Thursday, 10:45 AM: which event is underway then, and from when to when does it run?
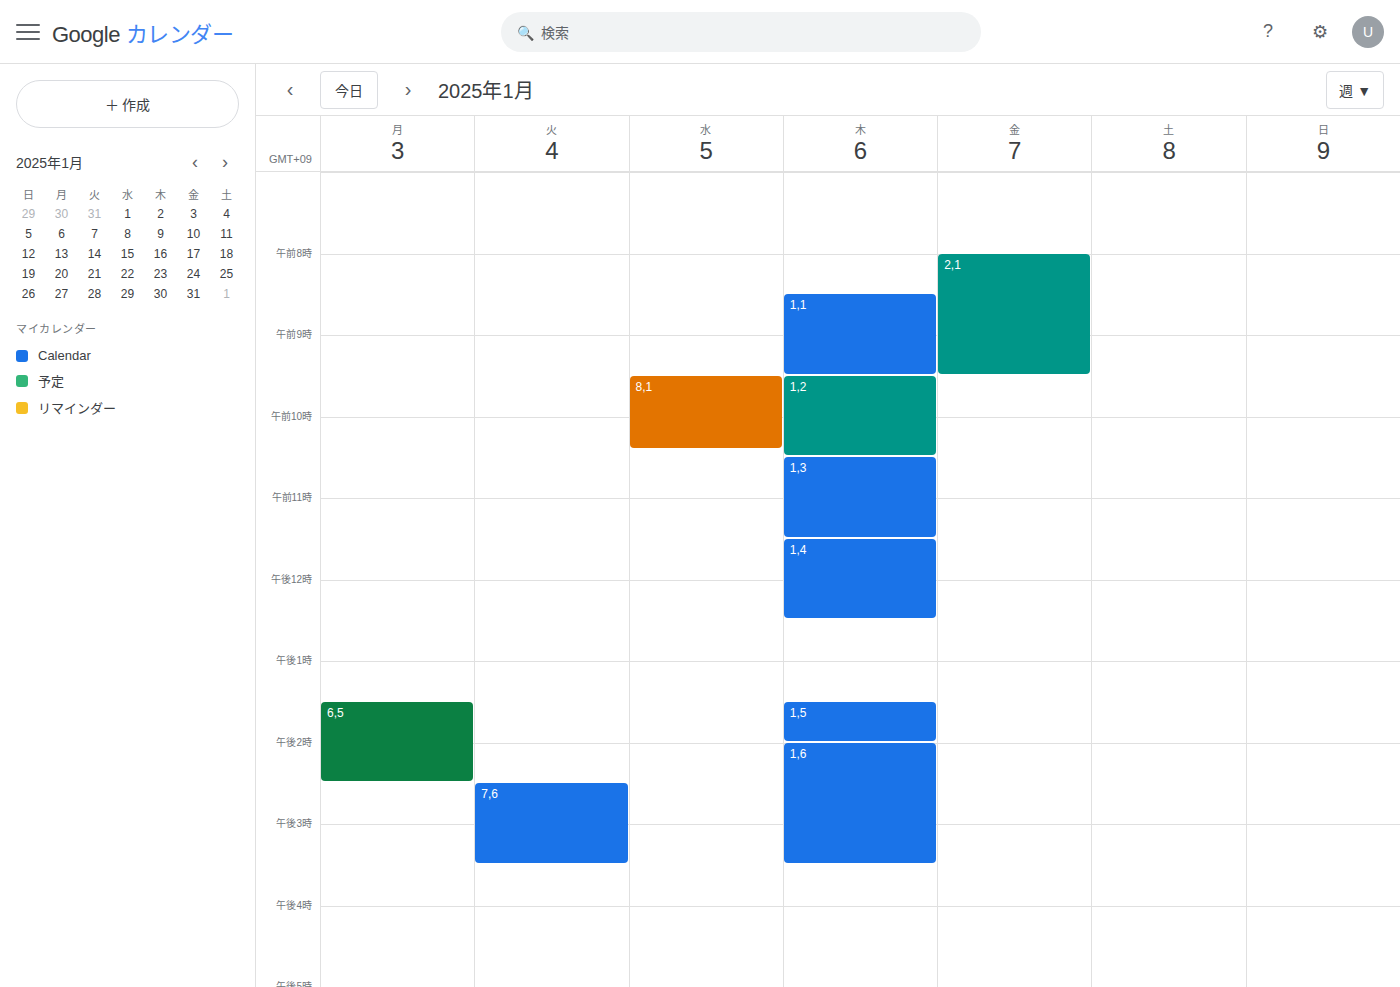
"1,3", 10:30 AM to 11:30 AM